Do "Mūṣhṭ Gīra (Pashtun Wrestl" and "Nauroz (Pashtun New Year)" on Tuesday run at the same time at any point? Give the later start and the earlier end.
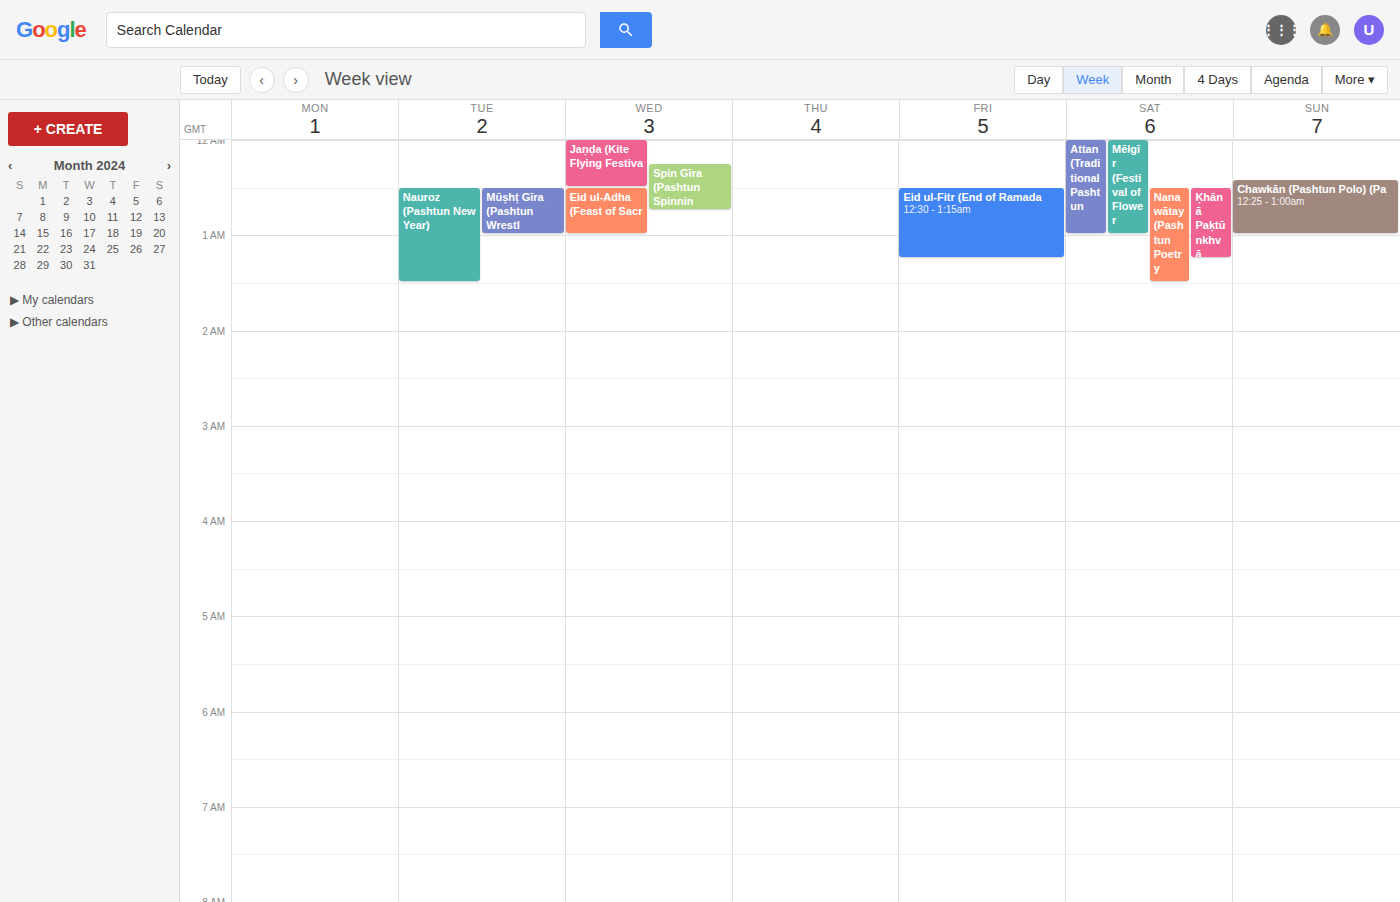
"Mūṣhṭ Gīra (Pashtun Wrestl" runs 12:30 AM to 1:00 AM, inside "Nauroz (Pashtun New Year)" -- they overlap.